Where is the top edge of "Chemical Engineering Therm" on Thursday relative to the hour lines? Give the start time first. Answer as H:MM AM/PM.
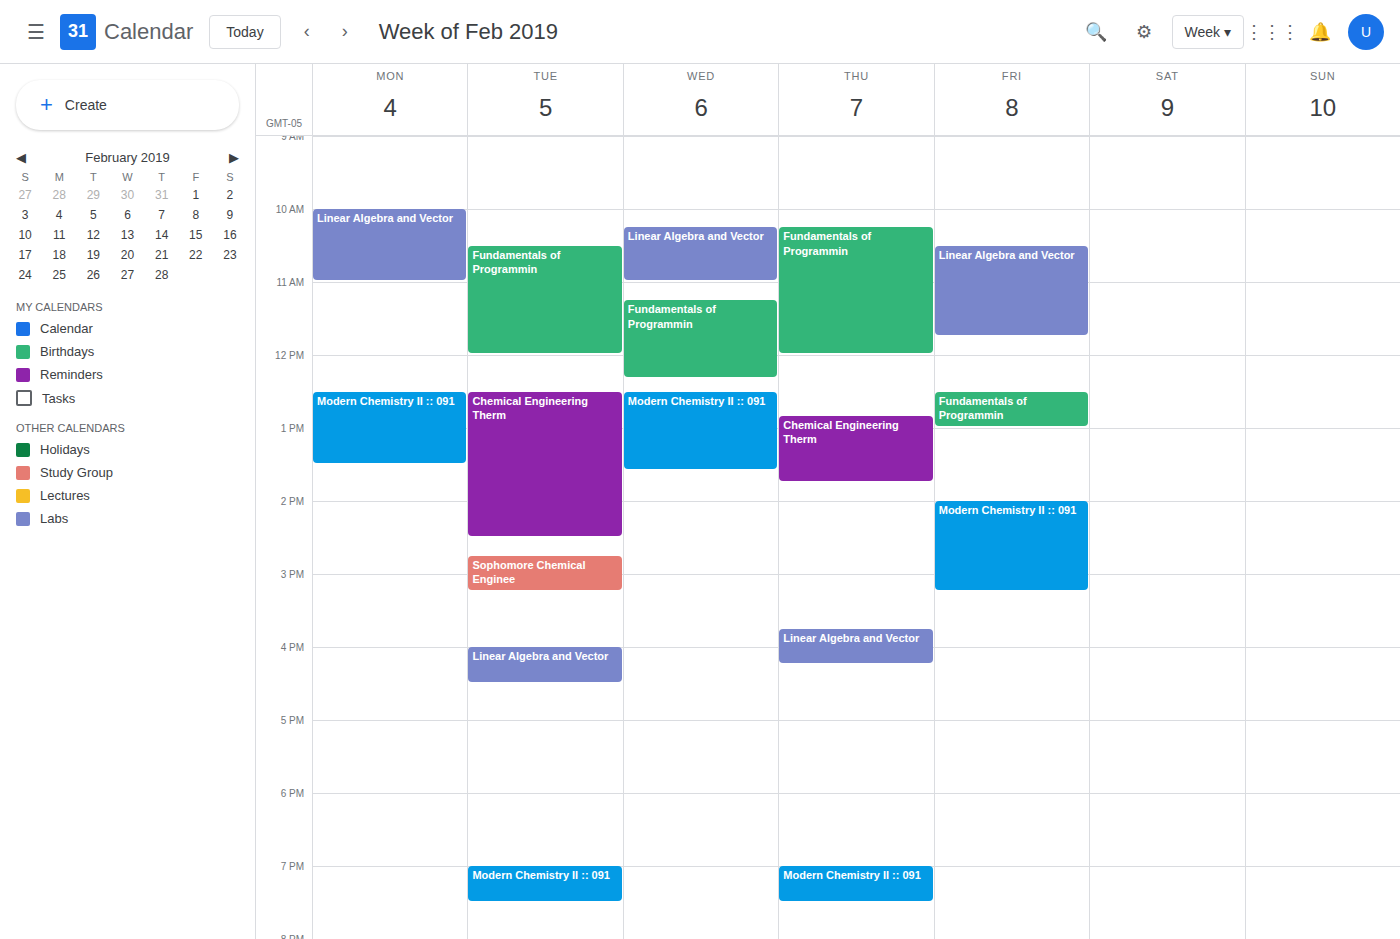
12:50 PM -- neither: 50 minutes below the 12 PM line and 10 minutes above the 1 PM line.